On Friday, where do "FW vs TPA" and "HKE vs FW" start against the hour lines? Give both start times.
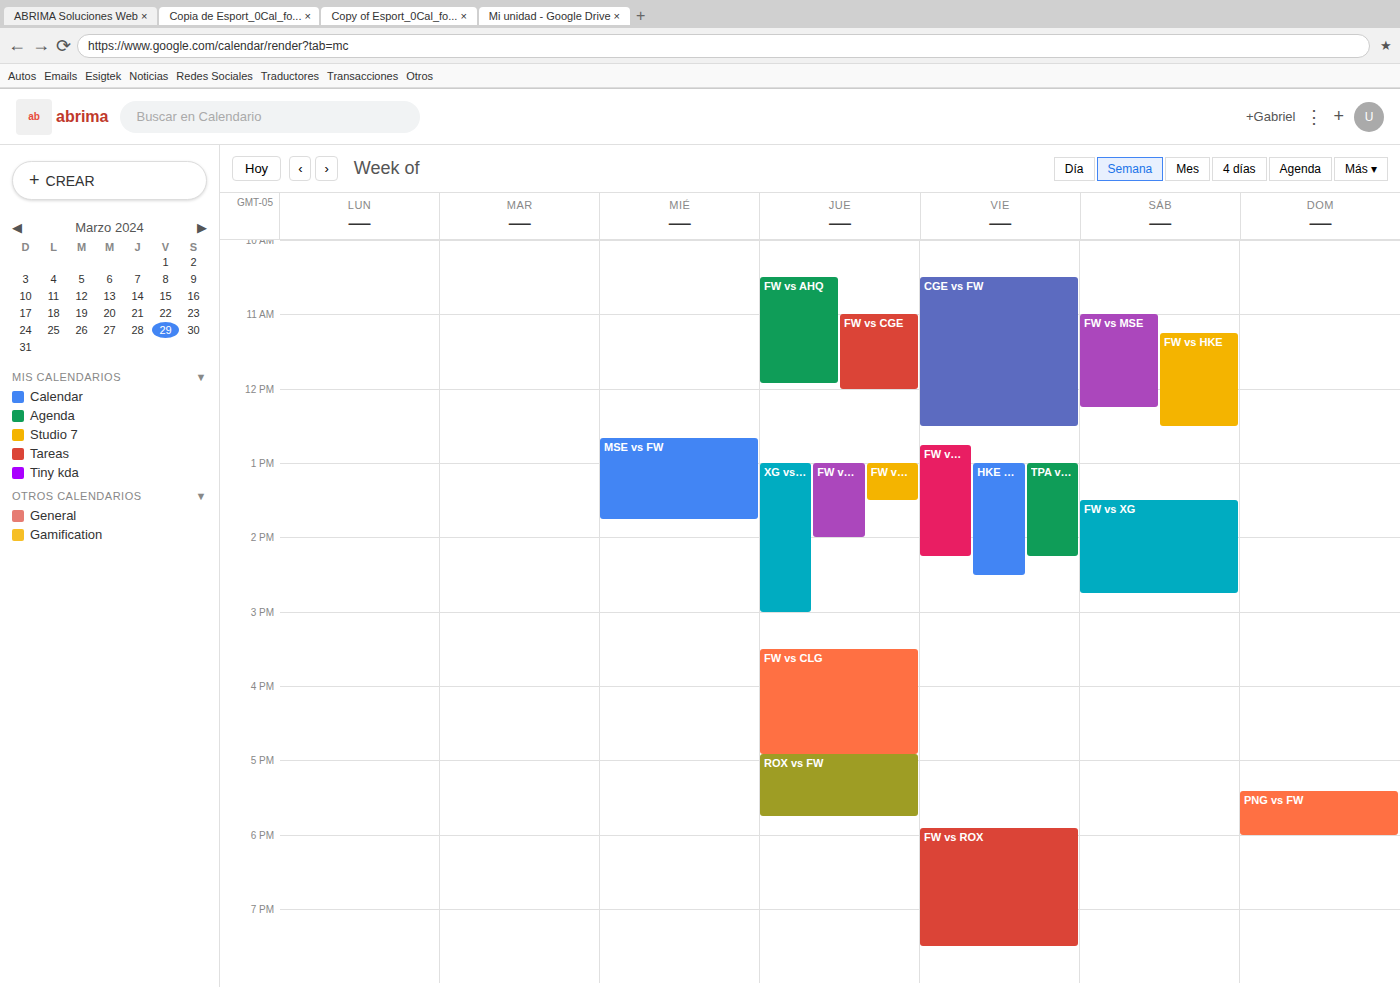
"FW vs TPA": 12:45 PM, neither: three quarters of the way from the 12 PM line to the 1 PM line. "HKE vs FW": 1:00 PM, exactly on the 1 PM line.